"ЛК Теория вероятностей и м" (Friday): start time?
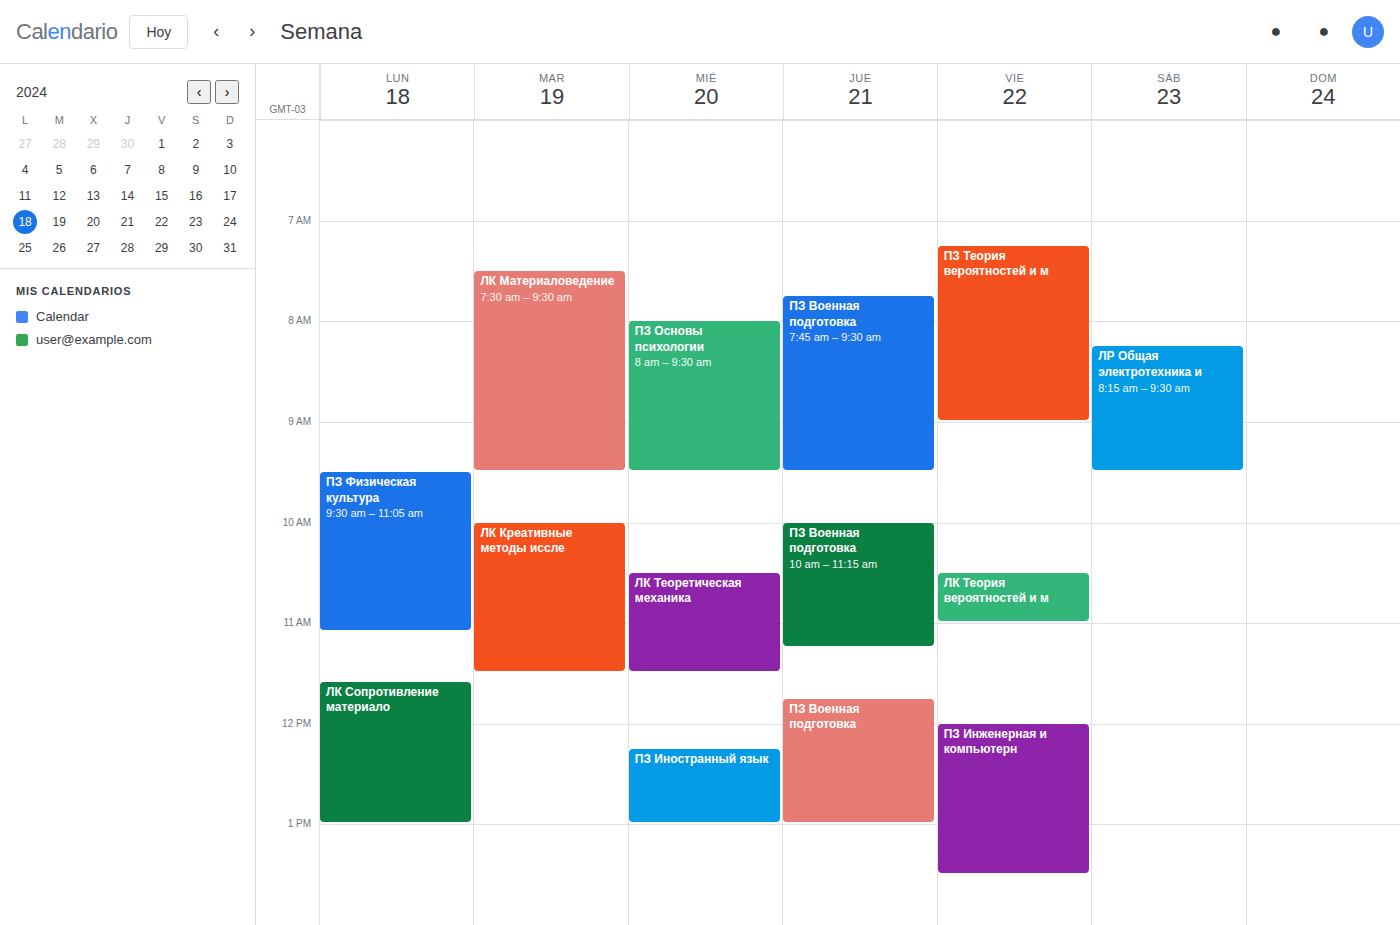
10:30 AM